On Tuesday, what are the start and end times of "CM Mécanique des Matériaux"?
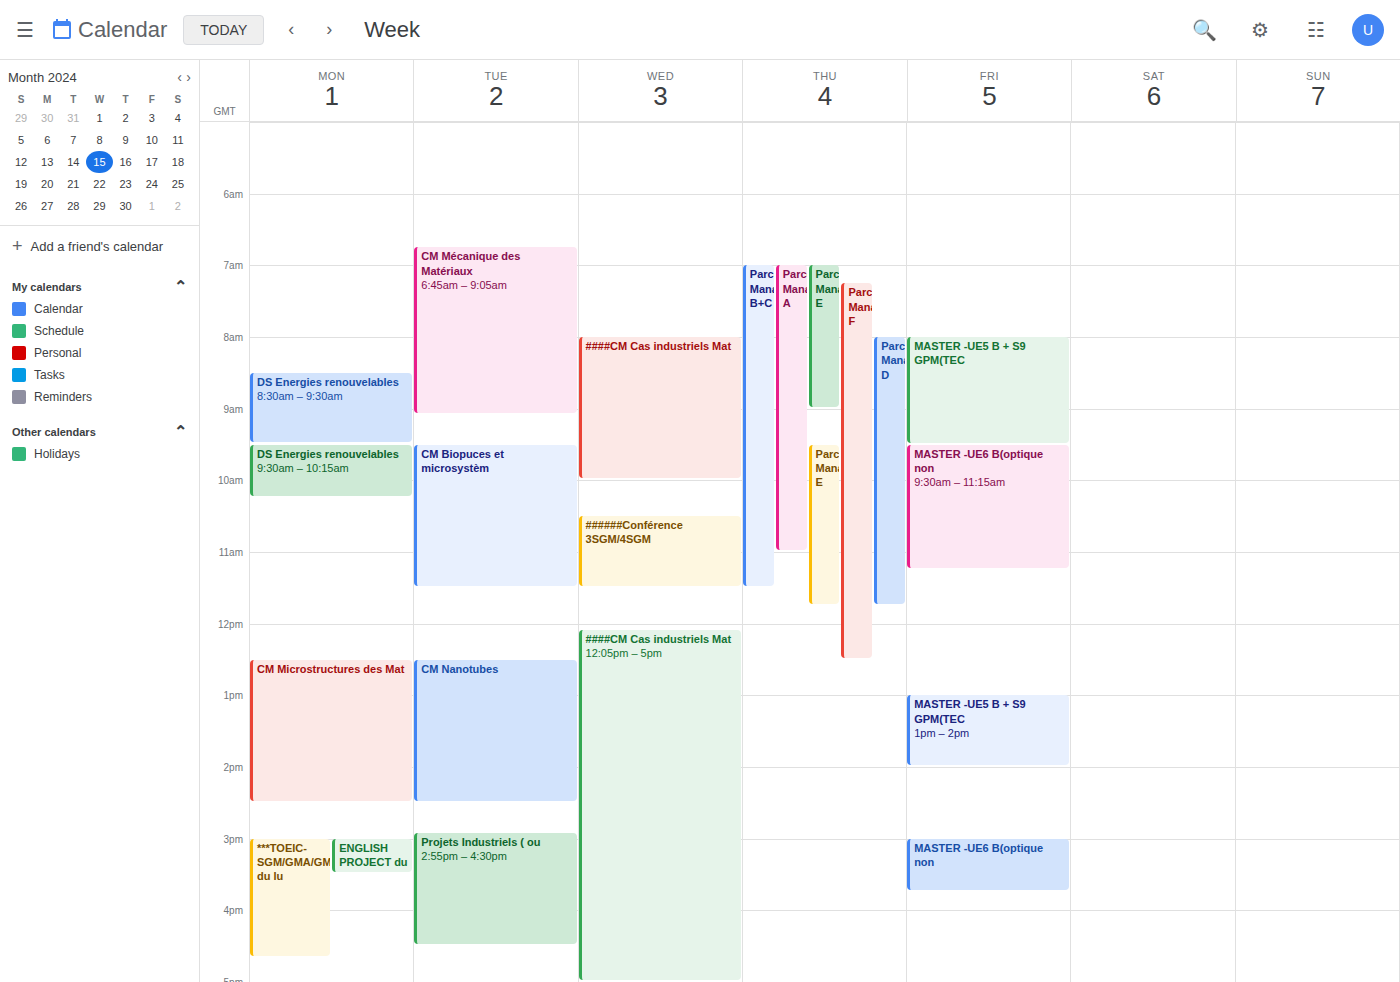
6:45 AM to 9:05 AM